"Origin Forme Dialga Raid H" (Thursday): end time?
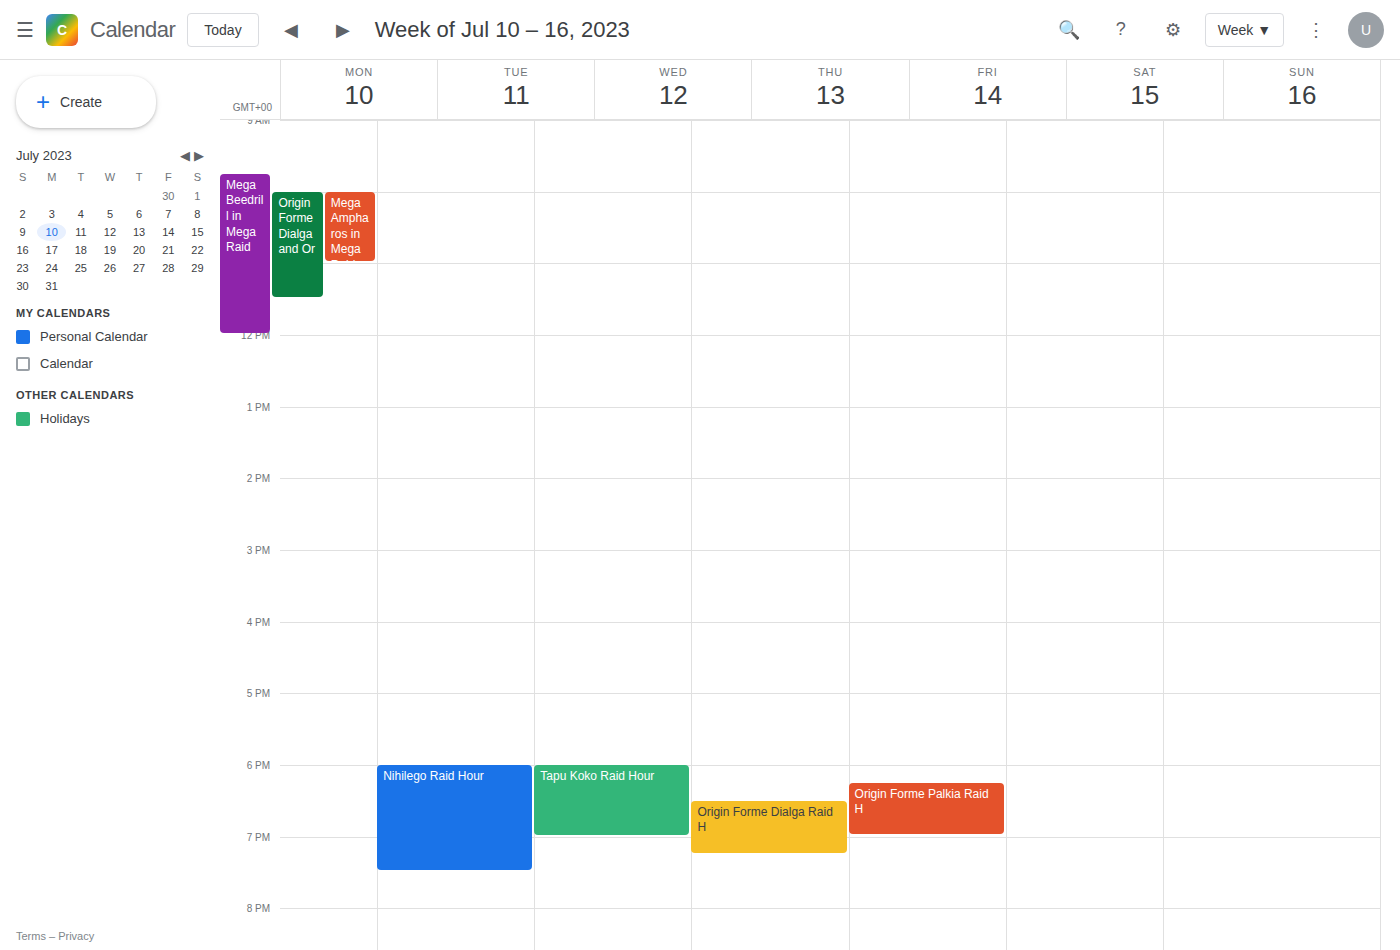
7:15 PM